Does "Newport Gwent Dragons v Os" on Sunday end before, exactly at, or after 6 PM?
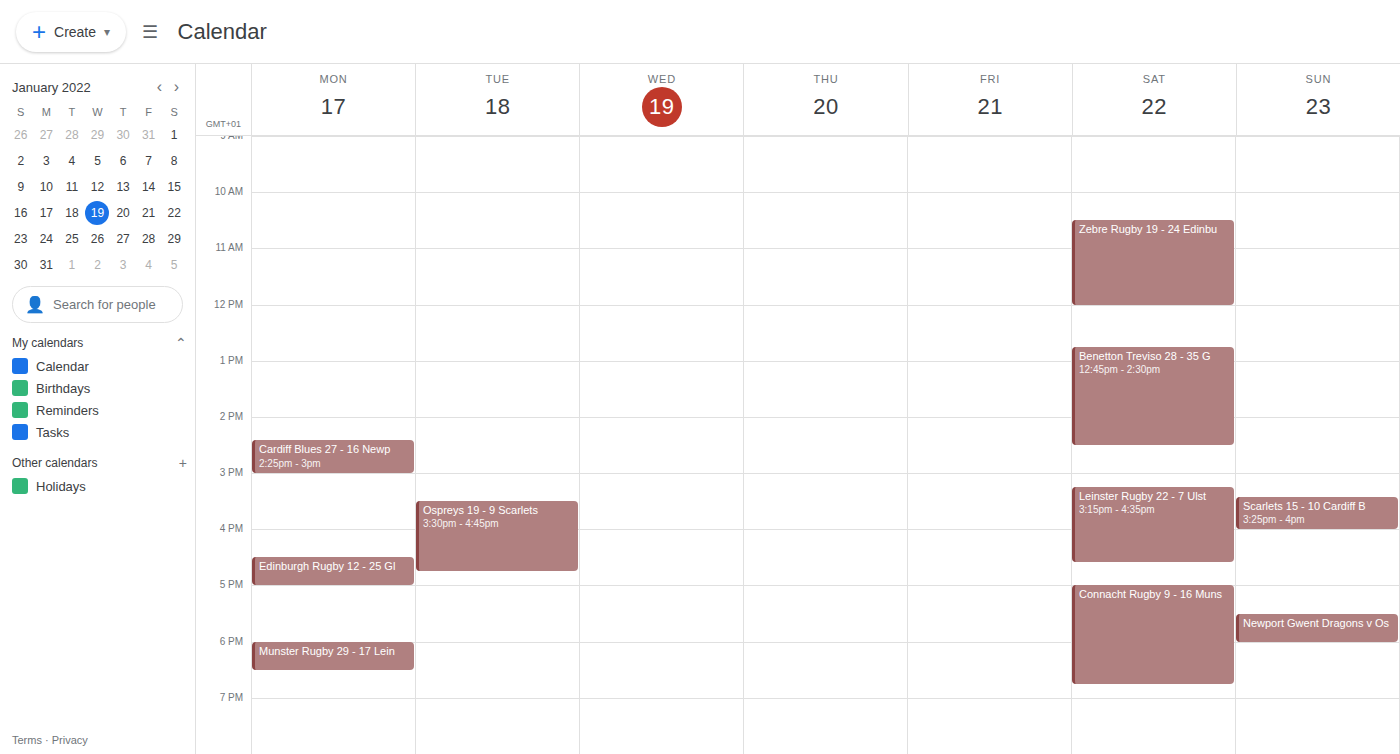
6:00 PM -- exactly at 6 PM, on the 6 PM line.